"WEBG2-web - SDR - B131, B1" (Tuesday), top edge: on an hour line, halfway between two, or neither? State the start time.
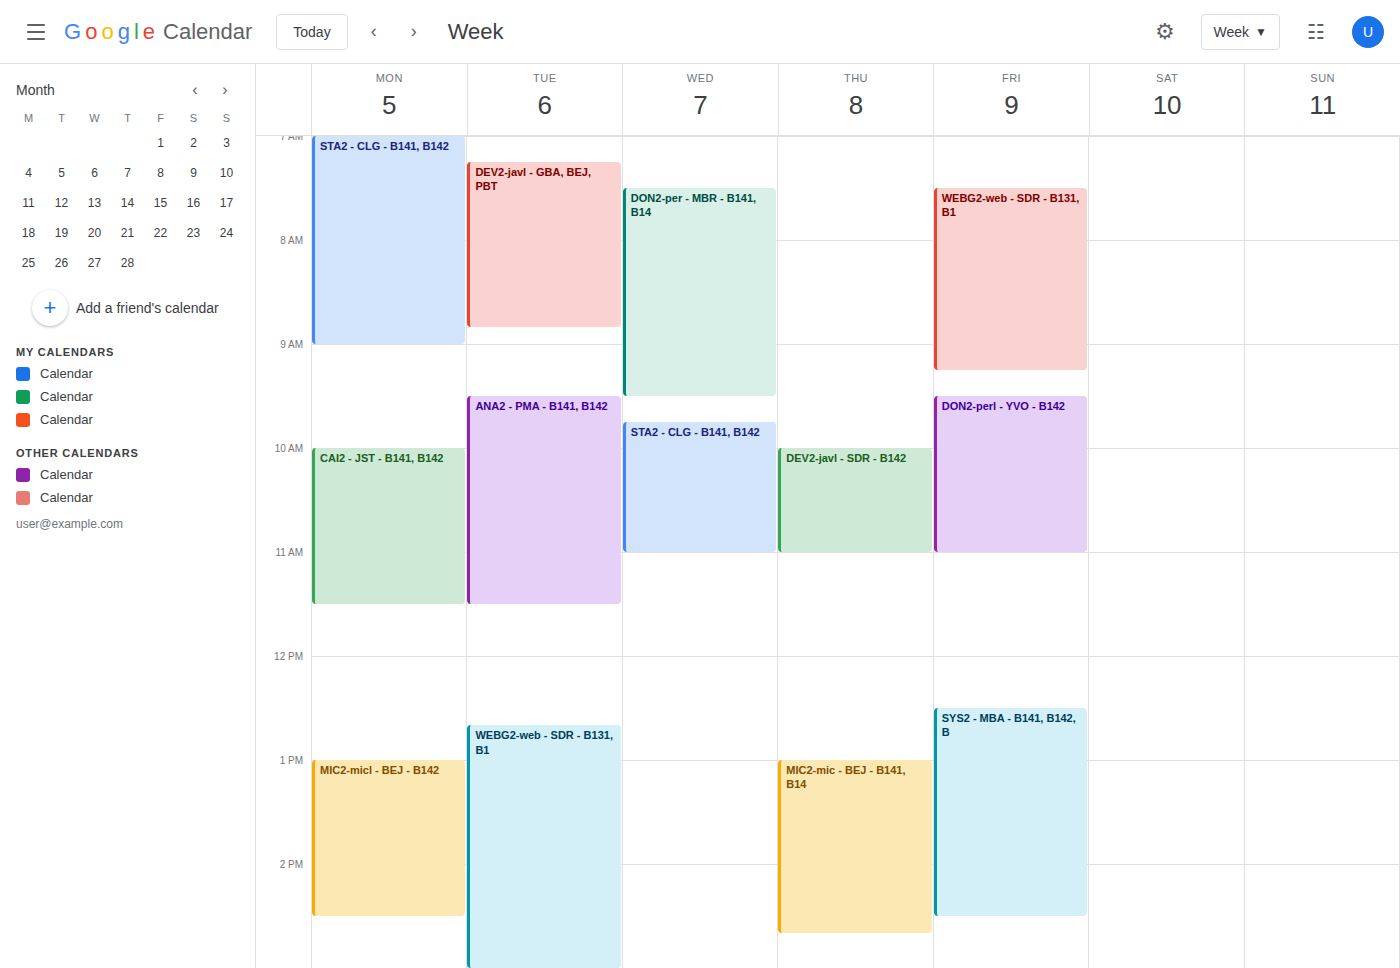
12:40 PM -- neither: 40 minutes below the 12 PM line and 20 minutes above the 1 PM line.